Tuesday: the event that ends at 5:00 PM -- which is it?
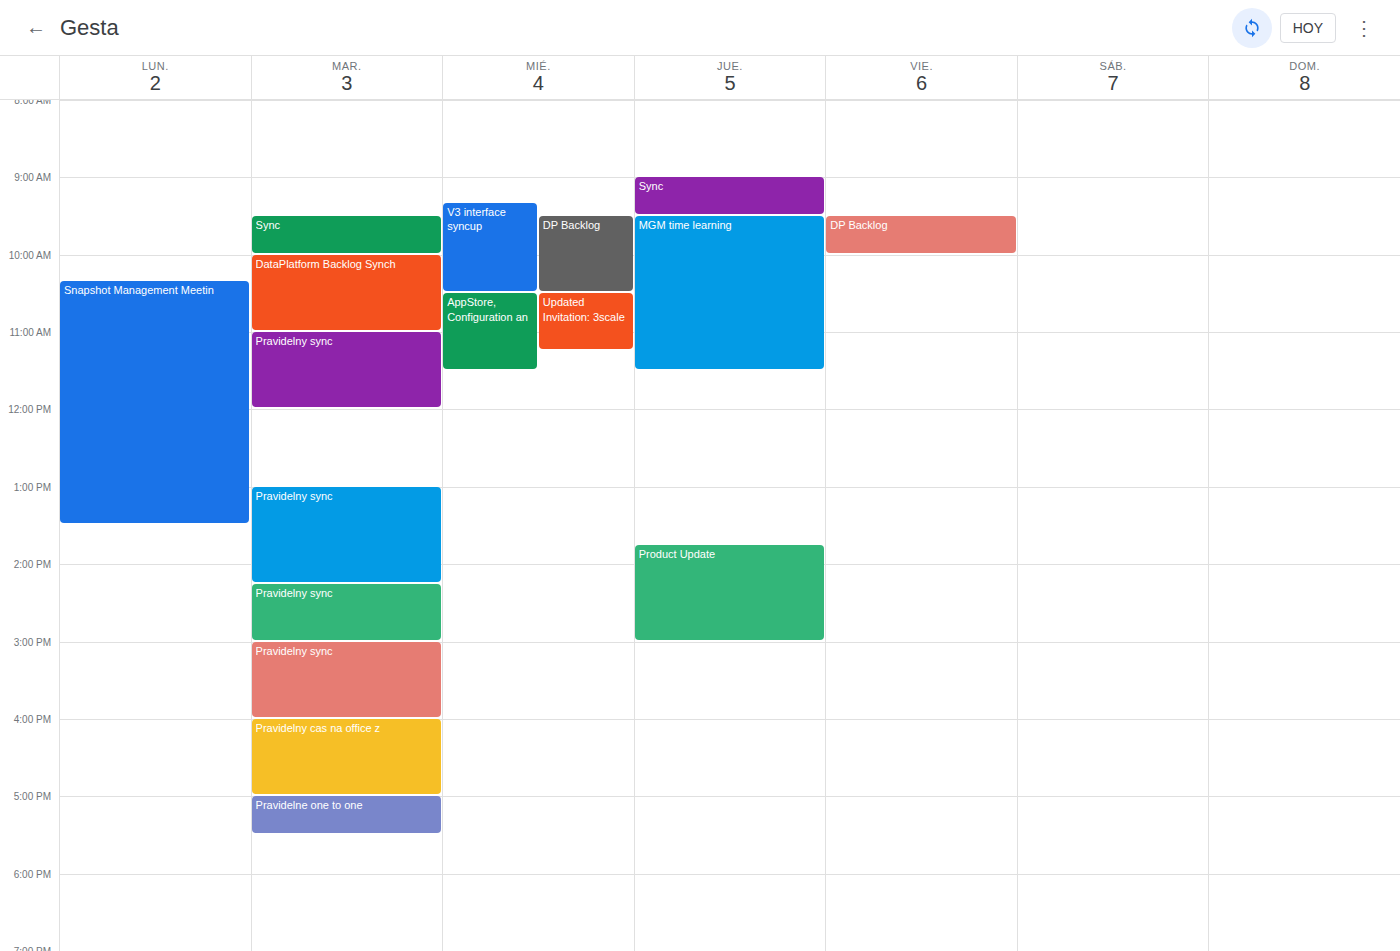
"Pravidelny cas na office z"